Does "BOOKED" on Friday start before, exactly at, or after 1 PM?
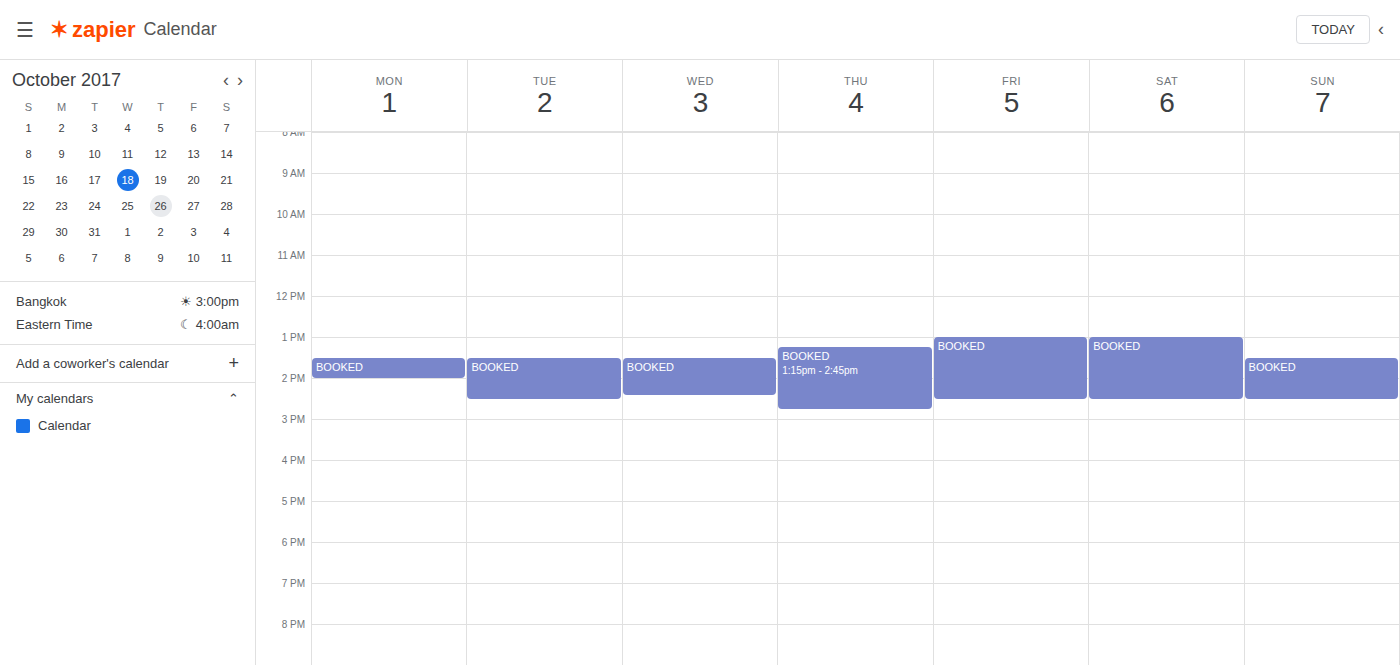
1:00 PM -- exactly at 1 PM, on the 1 PM line.